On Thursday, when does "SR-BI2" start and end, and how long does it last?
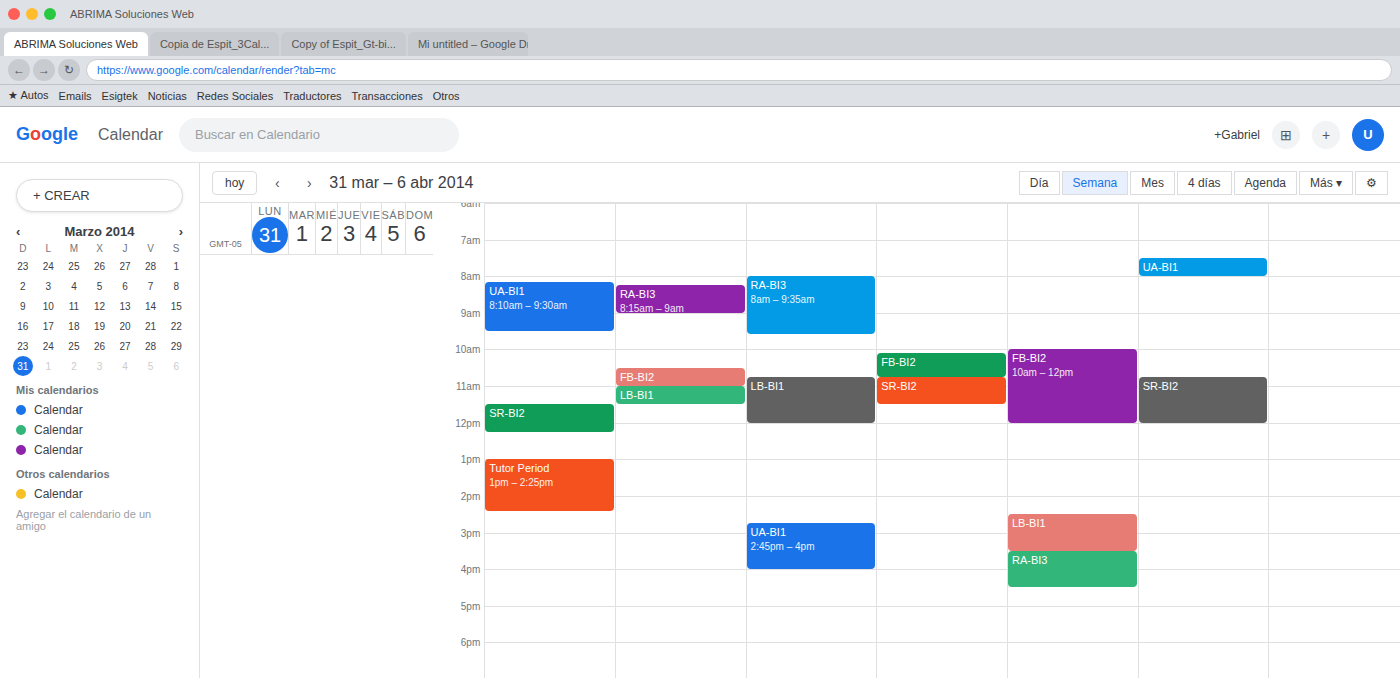
10:45 AM to 11:30 AM, 45 minutes